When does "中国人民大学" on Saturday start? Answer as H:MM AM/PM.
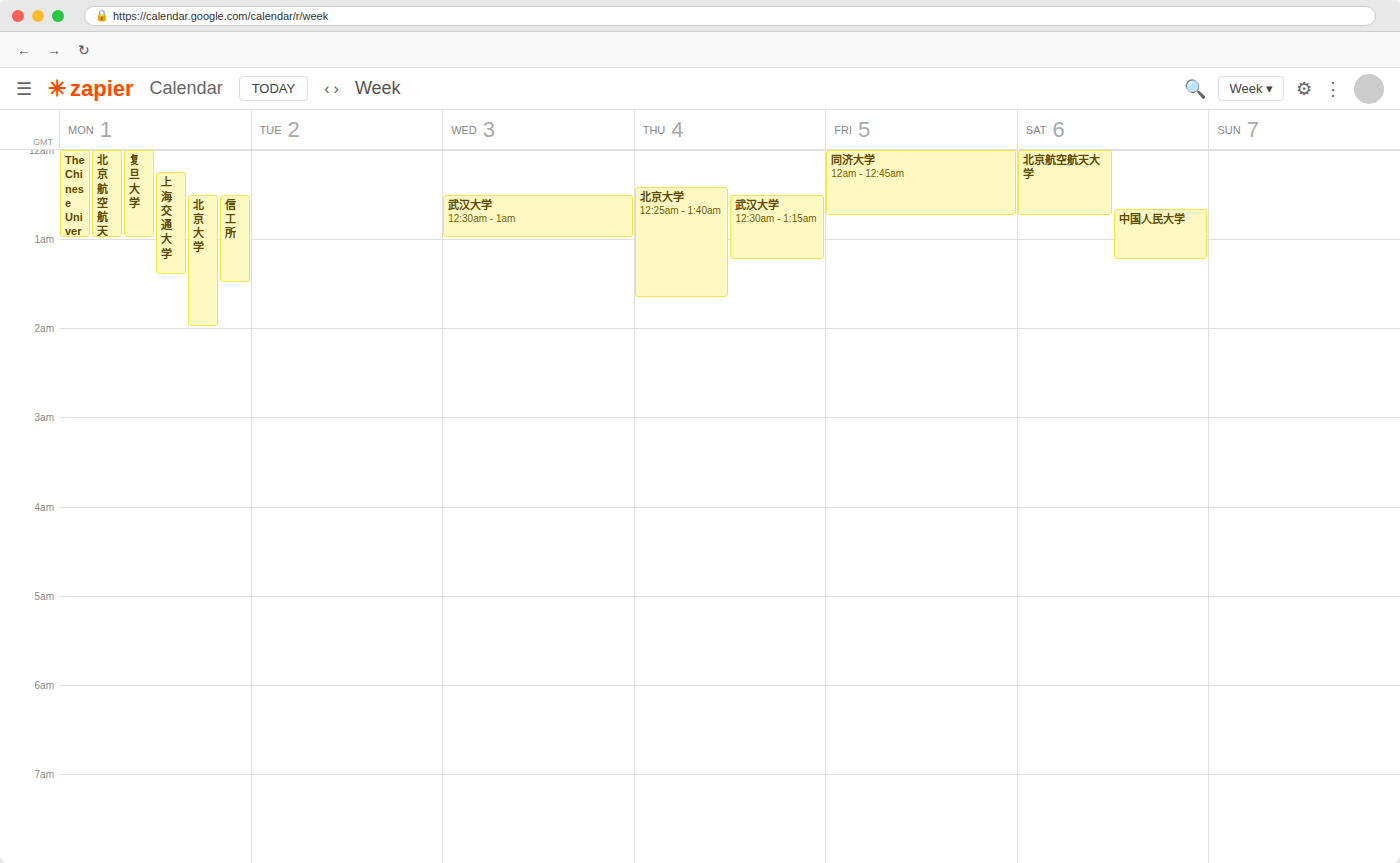
12:40 AM